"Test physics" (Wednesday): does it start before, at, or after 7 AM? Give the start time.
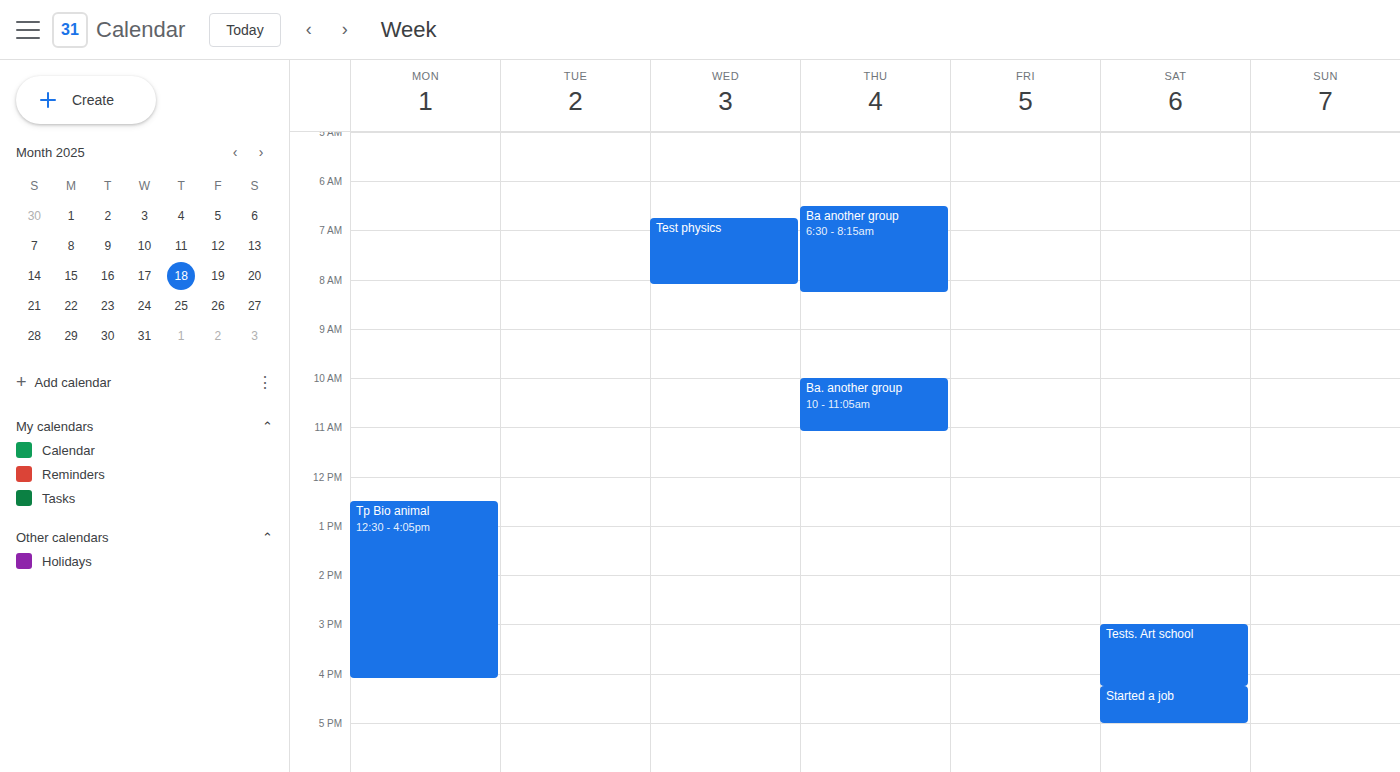
6:45 AM -- before 7 AM, 15 minutes above the 7 AM line.